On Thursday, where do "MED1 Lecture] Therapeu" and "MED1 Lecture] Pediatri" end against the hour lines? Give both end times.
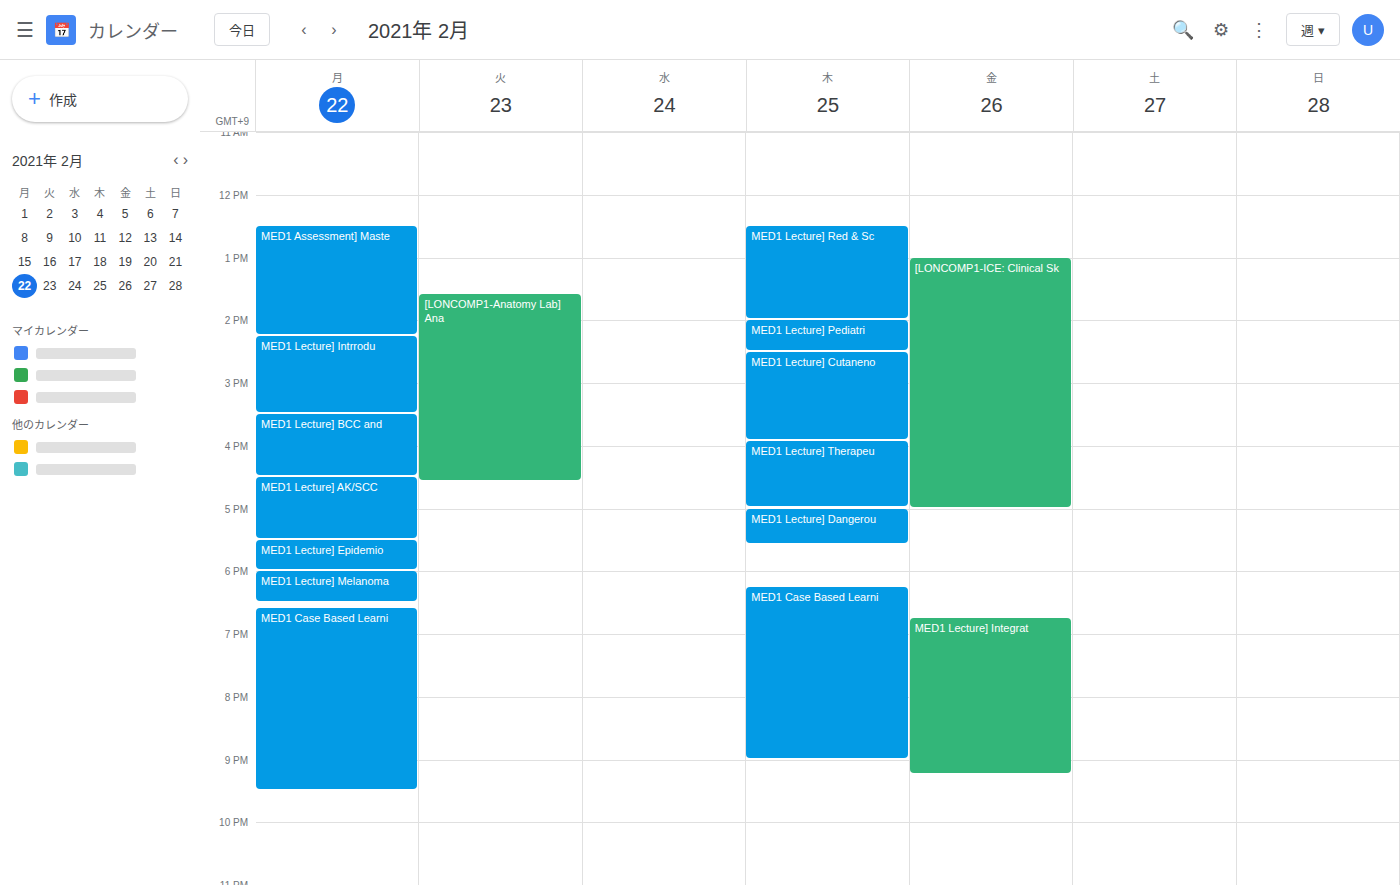
"MED1 Lecture] Therapeu": 5:00 PM, exactly on the 5 PM line. "MED1 Lecture] Pediatri": 2:30 PM, halfway between the 2 PM and 3 PM lines.